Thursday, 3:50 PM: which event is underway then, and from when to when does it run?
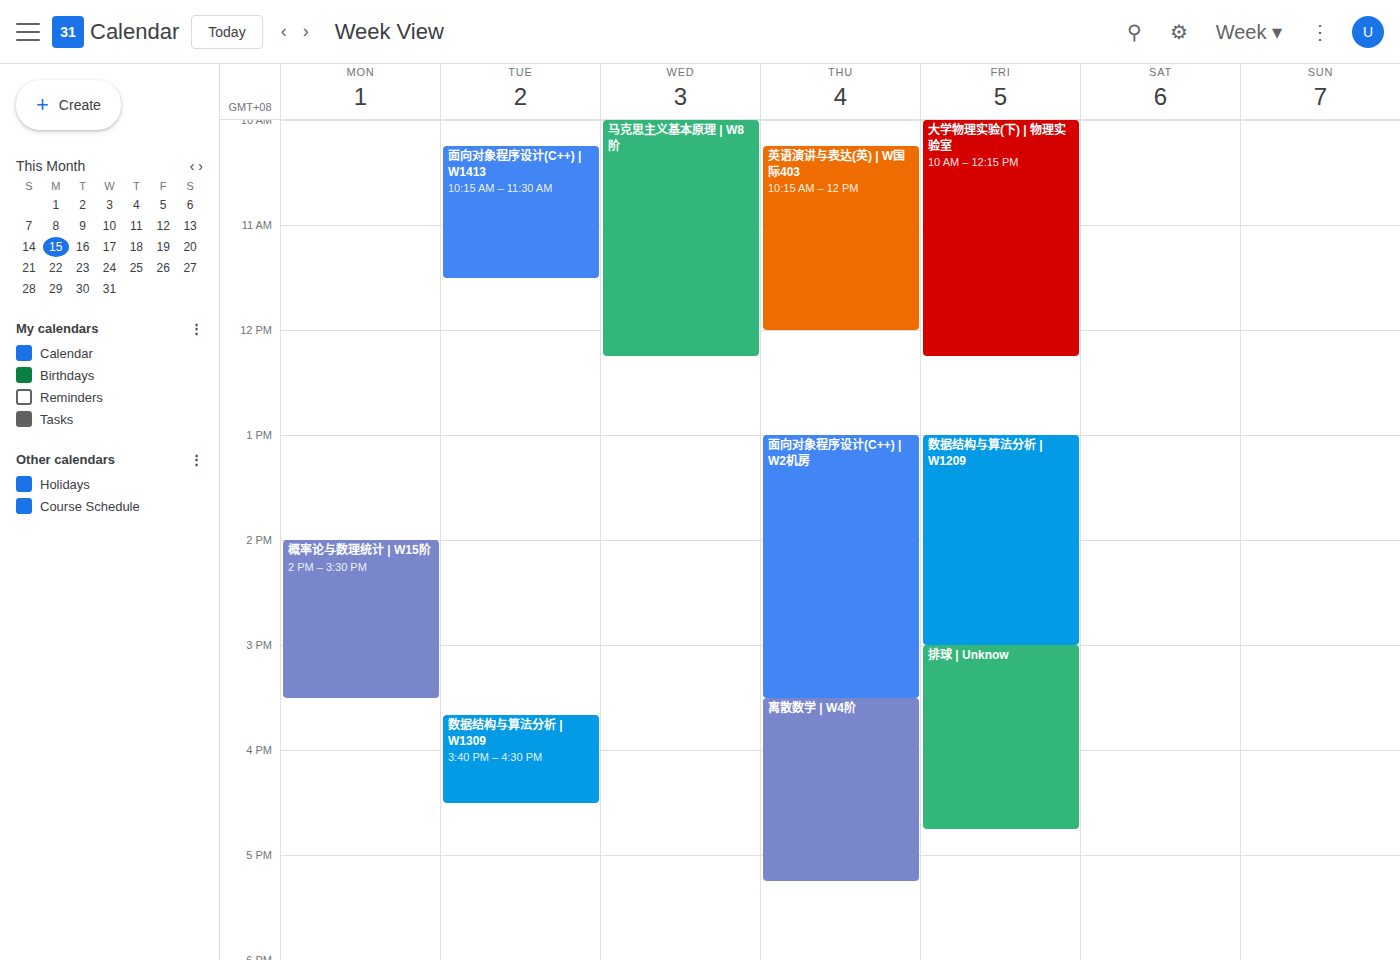
"离散数学 | W4阶", 3:30 PM to 5:15 PM